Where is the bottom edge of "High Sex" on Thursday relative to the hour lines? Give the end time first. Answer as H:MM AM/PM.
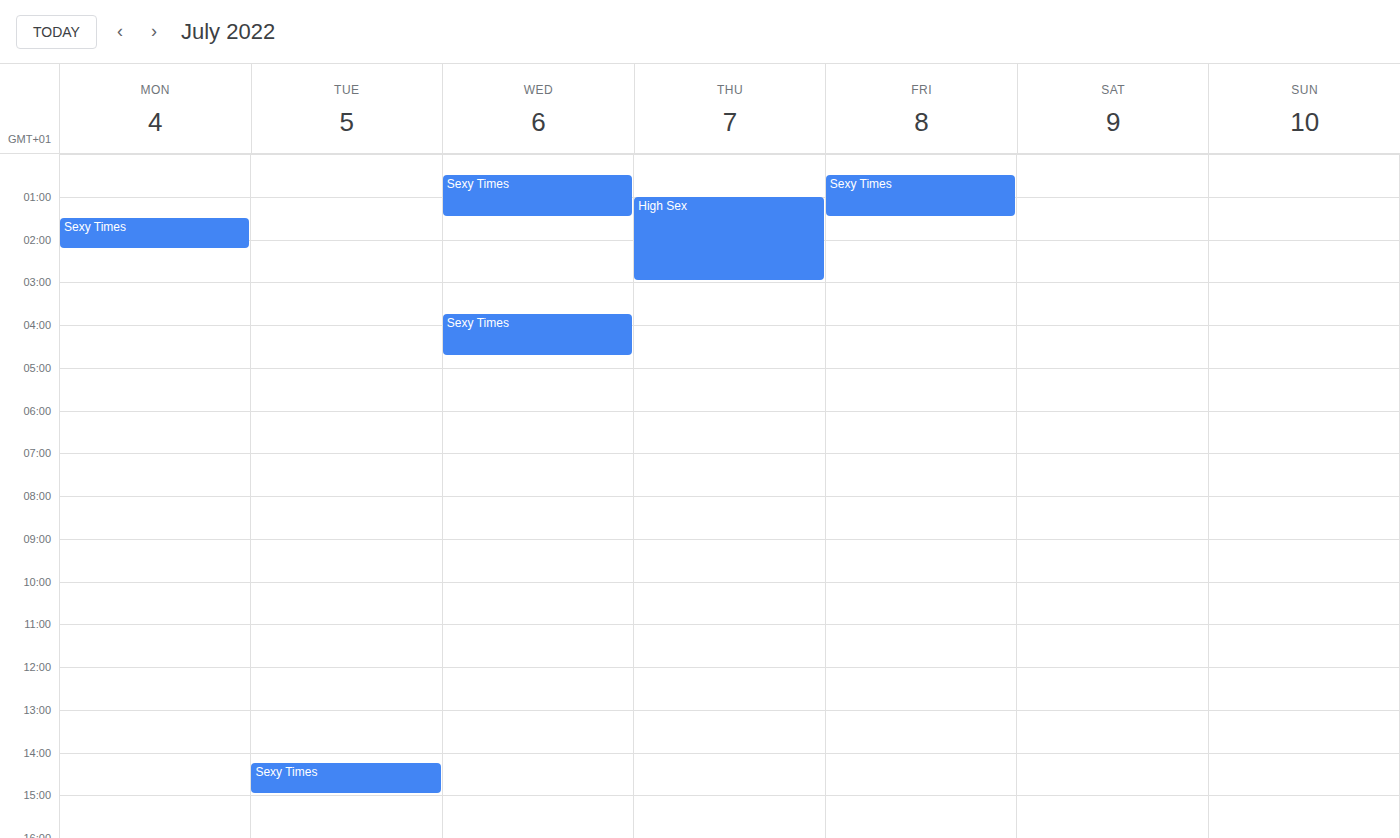
3:00 AM -- exactly on the 3 AM line.